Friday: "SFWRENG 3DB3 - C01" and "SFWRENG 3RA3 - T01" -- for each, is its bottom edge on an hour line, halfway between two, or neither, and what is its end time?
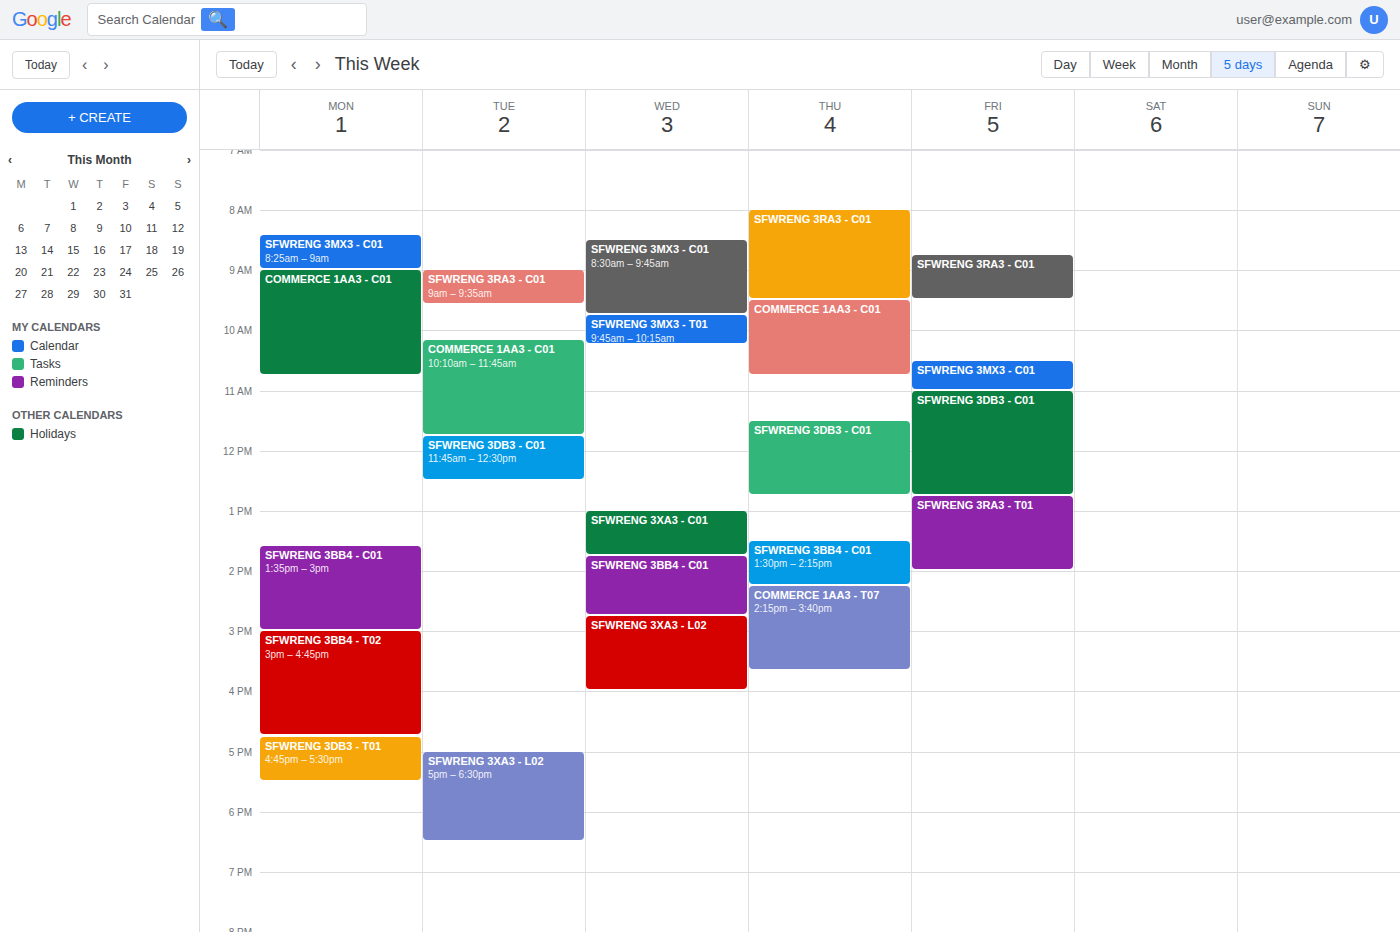
"SFWRENG 3DB3 - C01": 12:45 PM, neither: three quarters of the way from the 12 PM line to the 1 PM line. "SFWRENG 3RA3 - T01": 2:00 PM, exactly on the 2 PM line.